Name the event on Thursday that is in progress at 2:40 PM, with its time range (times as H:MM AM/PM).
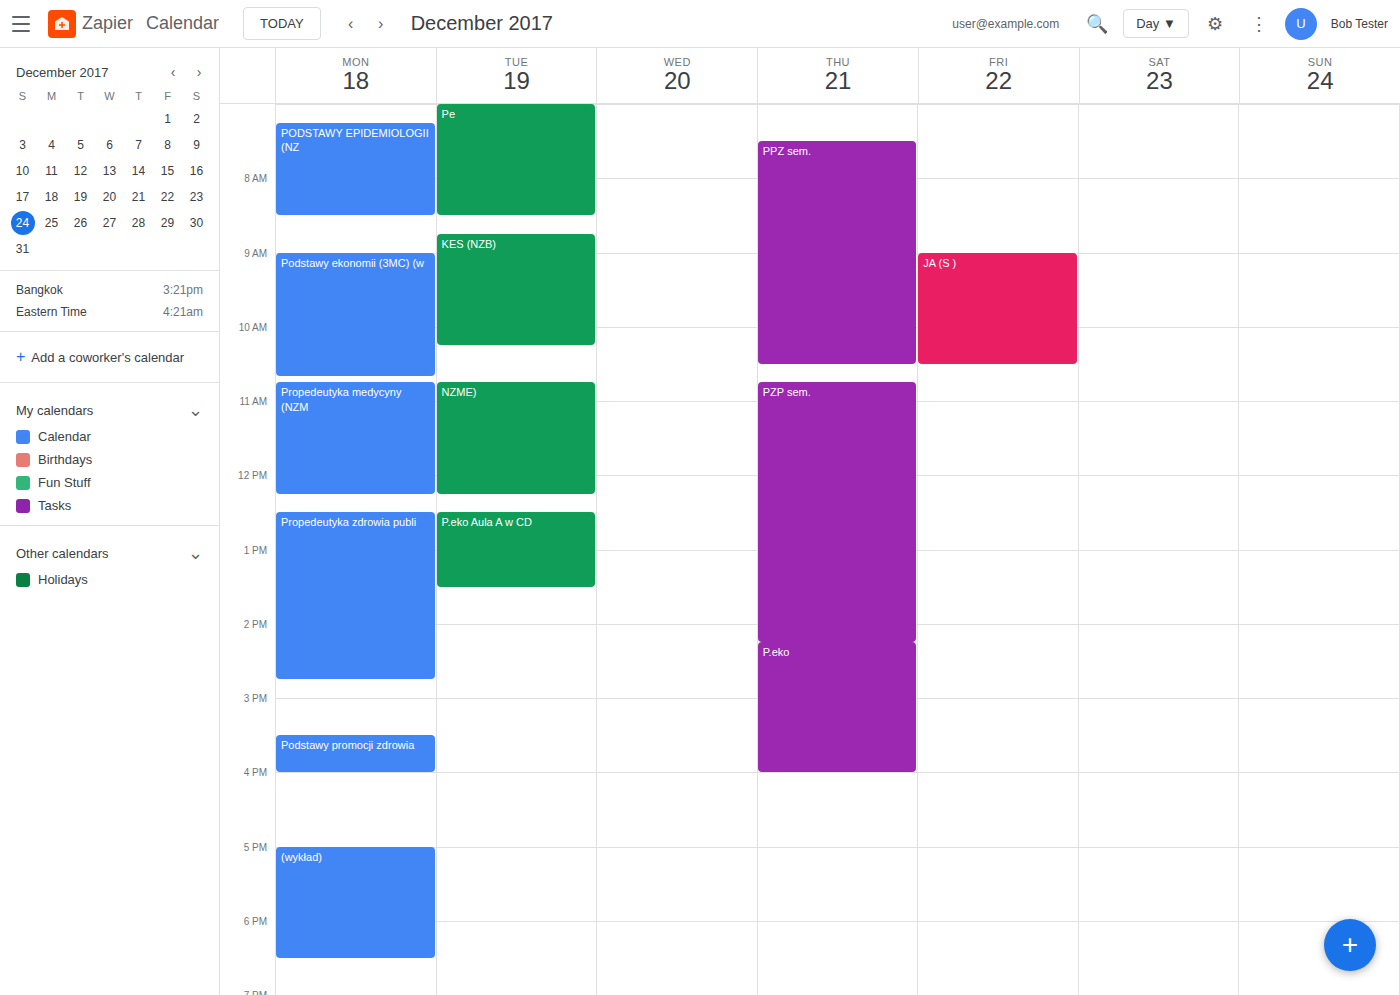
"P.eko", 2:15 PM to 4:00 PM